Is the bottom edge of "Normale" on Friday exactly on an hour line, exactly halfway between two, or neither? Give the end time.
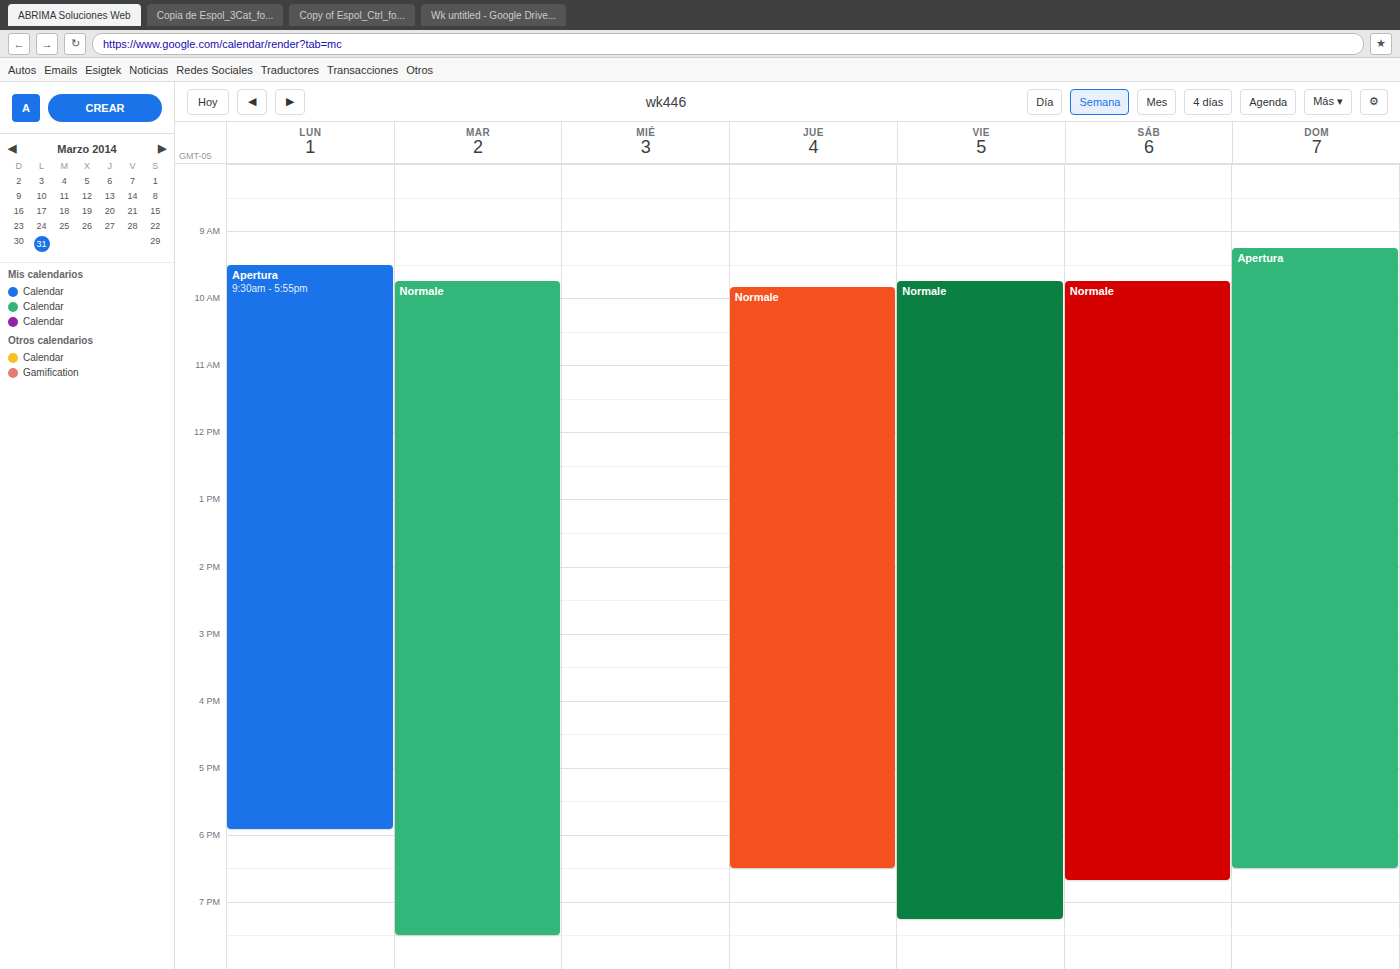
7:15 PM -- neither: a quarter of the way from the 7 PM line to the 8 PM line.